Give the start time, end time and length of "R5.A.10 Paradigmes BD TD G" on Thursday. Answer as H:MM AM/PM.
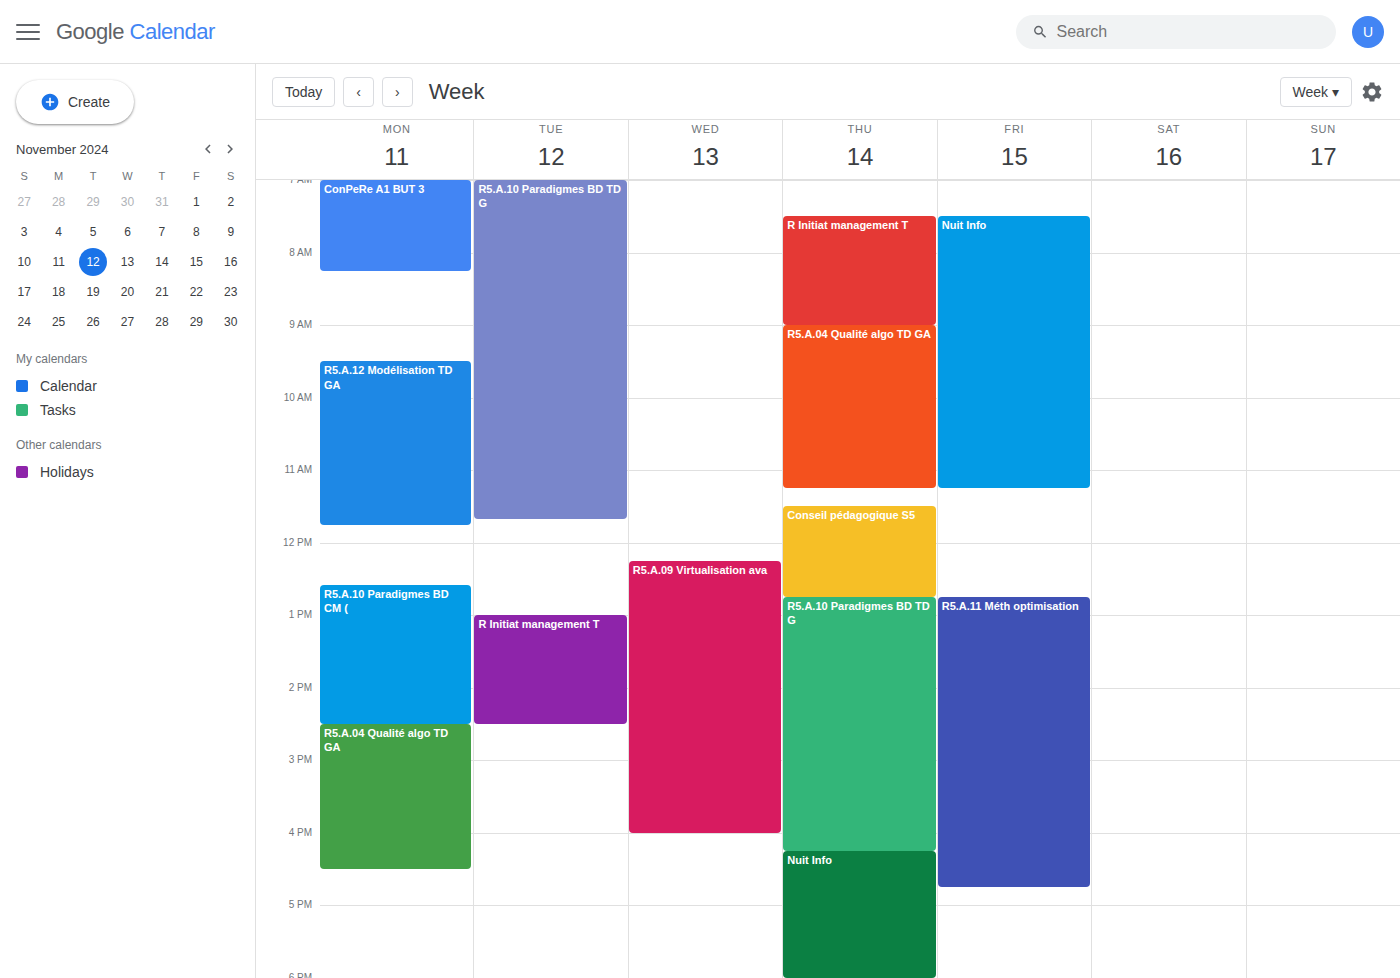
12:45 PM to 4:15 PM, 3 hours 30 minutes